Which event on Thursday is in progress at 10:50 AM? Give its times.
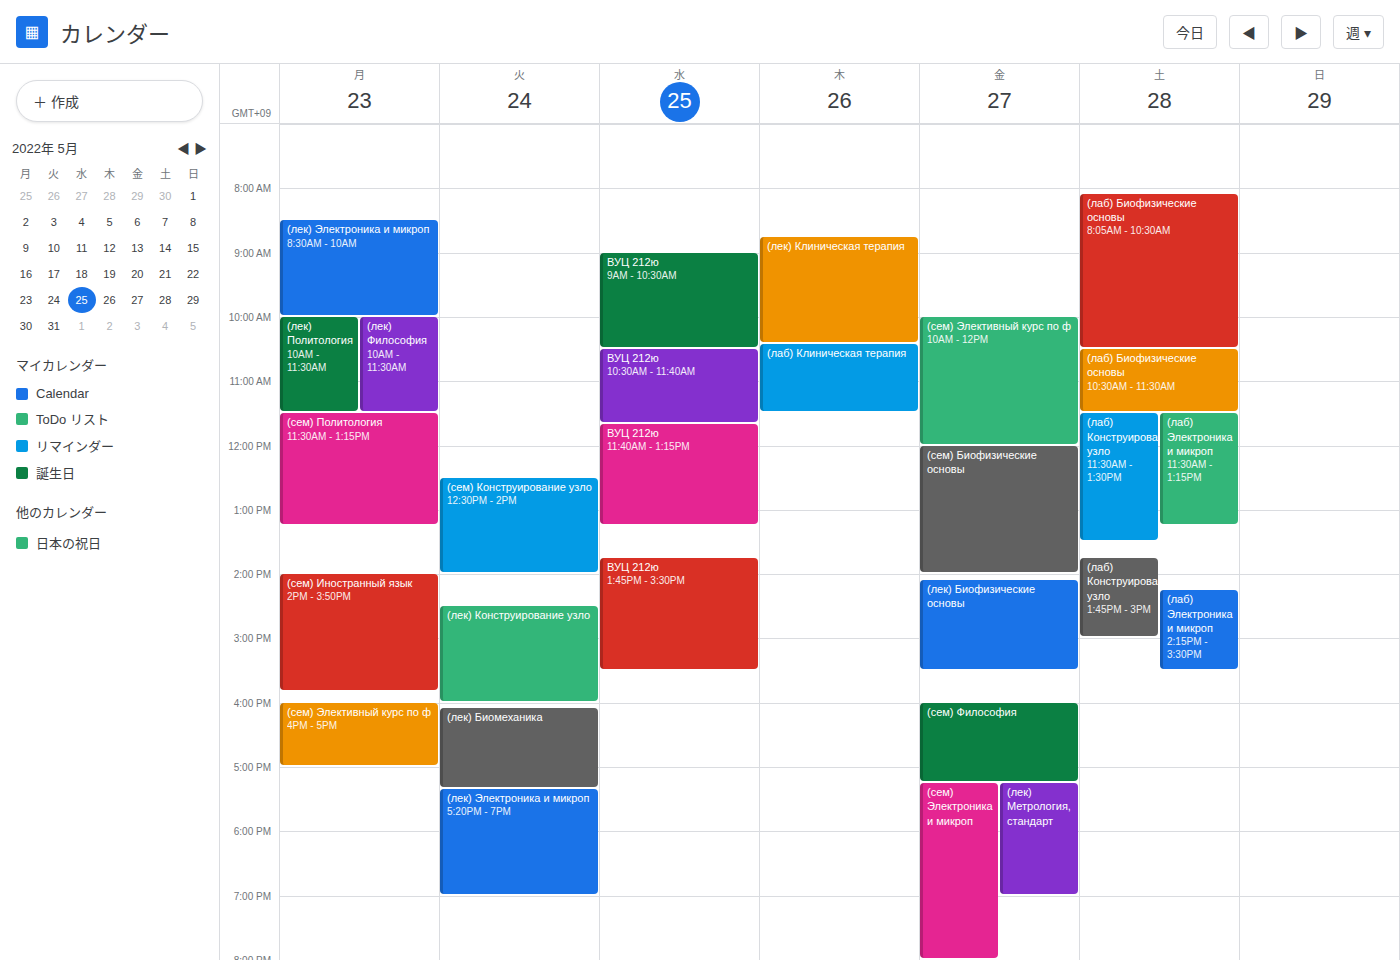
"(лаб) Клиническая терапия", 10:25 AM to 11:30 AM